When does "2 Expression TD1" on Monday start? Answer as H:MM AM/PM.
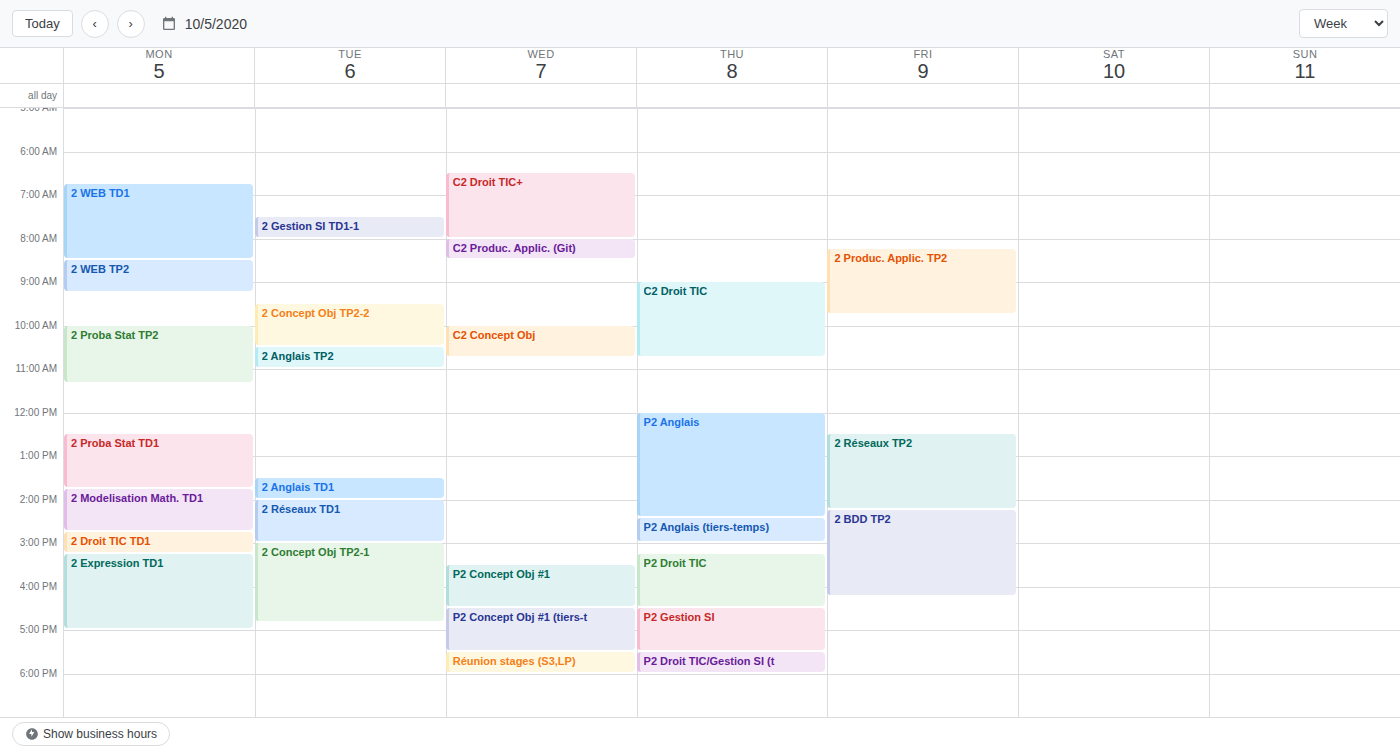
3:15 PM